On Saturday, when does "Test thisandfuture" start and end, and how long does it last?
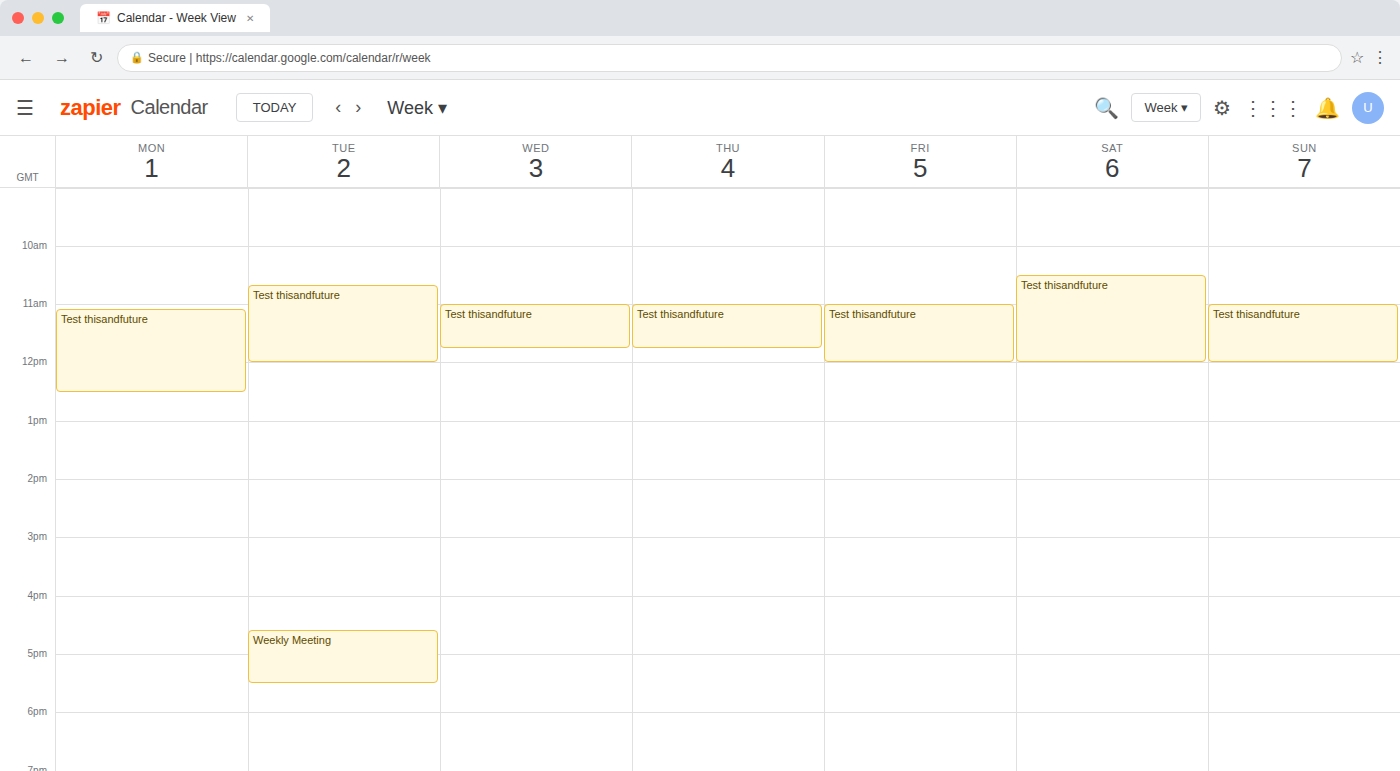
10:30 AM to 12:00 PM, 1 hour 30 minutes